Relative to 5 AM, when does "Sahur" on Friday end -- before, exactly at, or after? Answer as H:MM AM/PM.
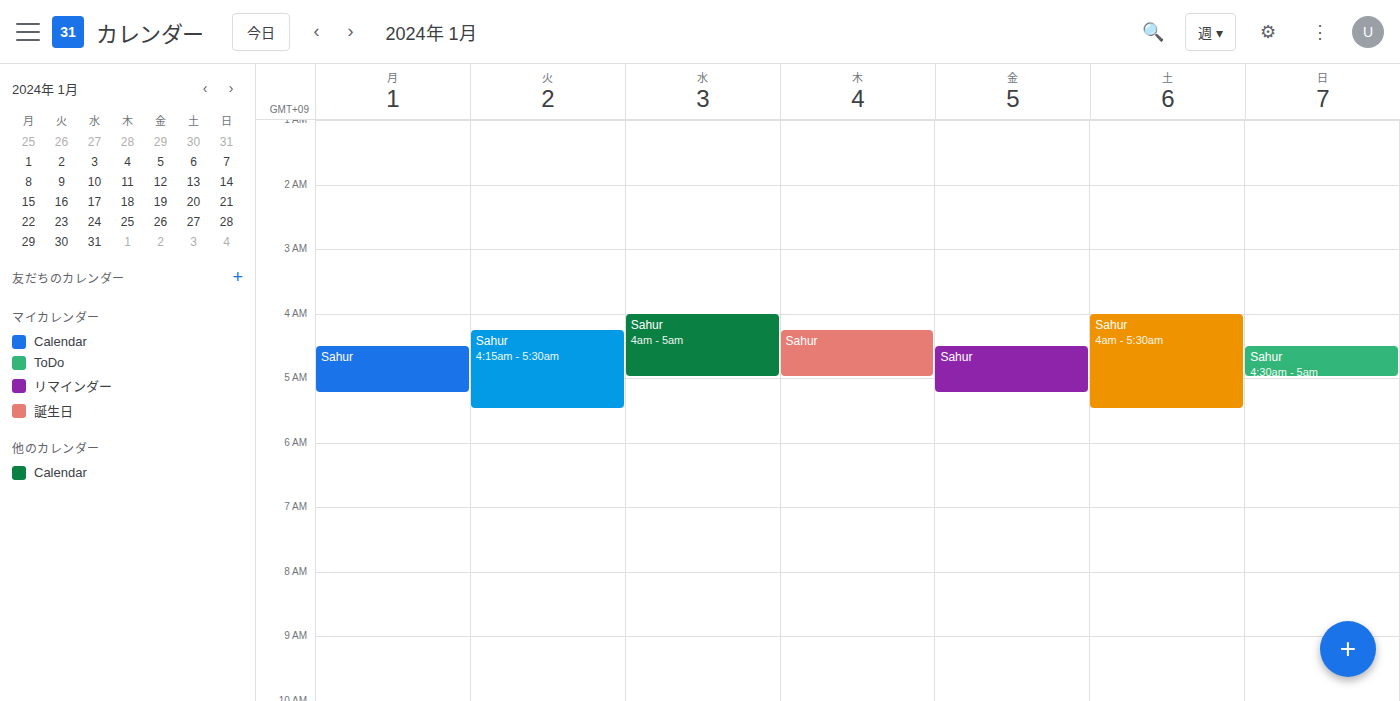
5:15 AM -- after 5 AM, 15 minutes below the 5 AM line.